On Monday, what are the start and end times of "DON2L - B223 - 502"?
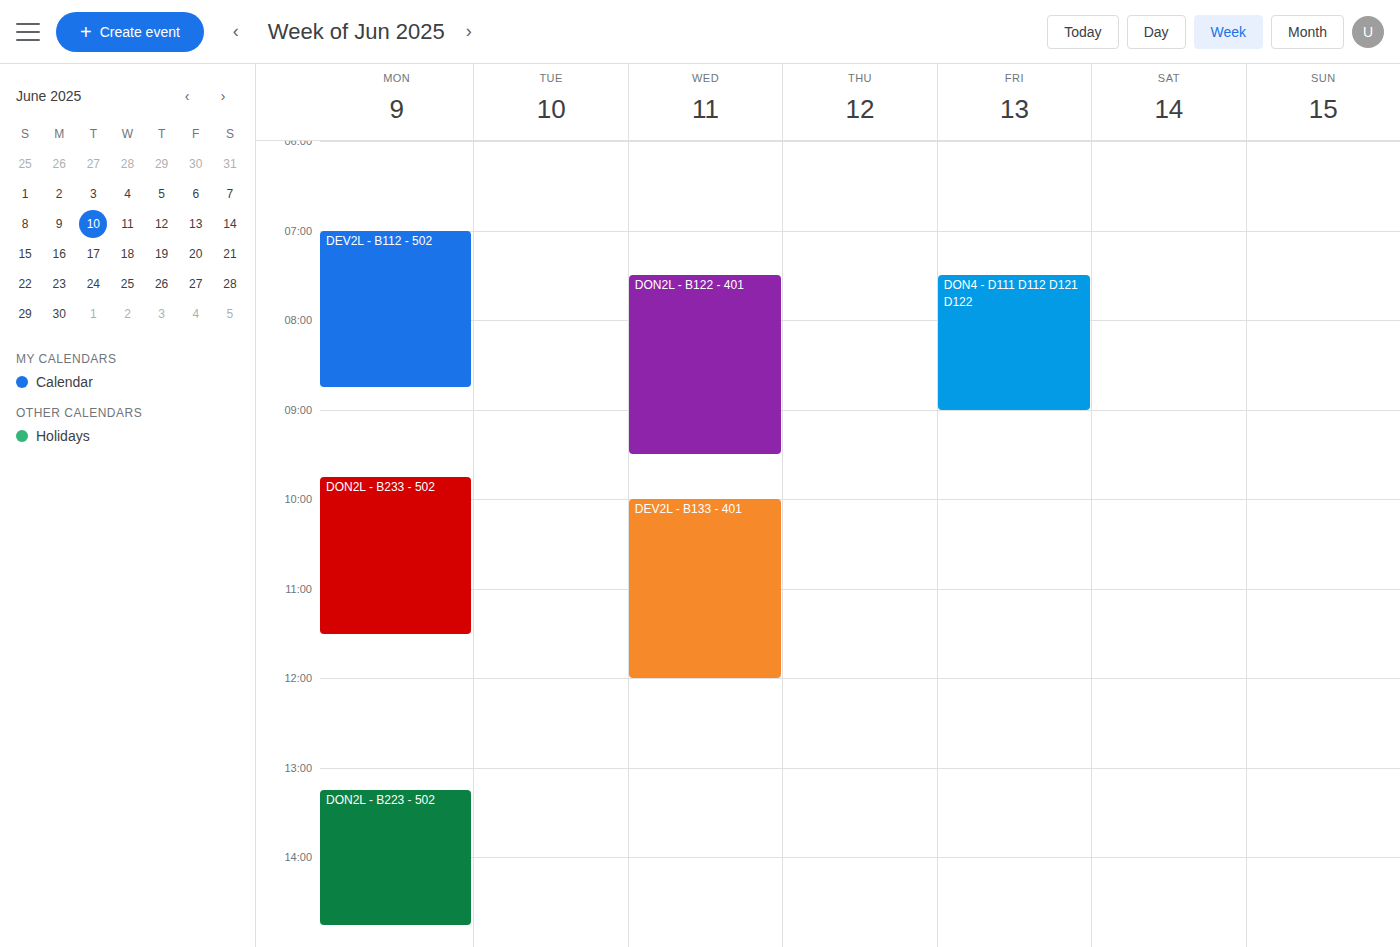
1:15 PM to 2:45 PM